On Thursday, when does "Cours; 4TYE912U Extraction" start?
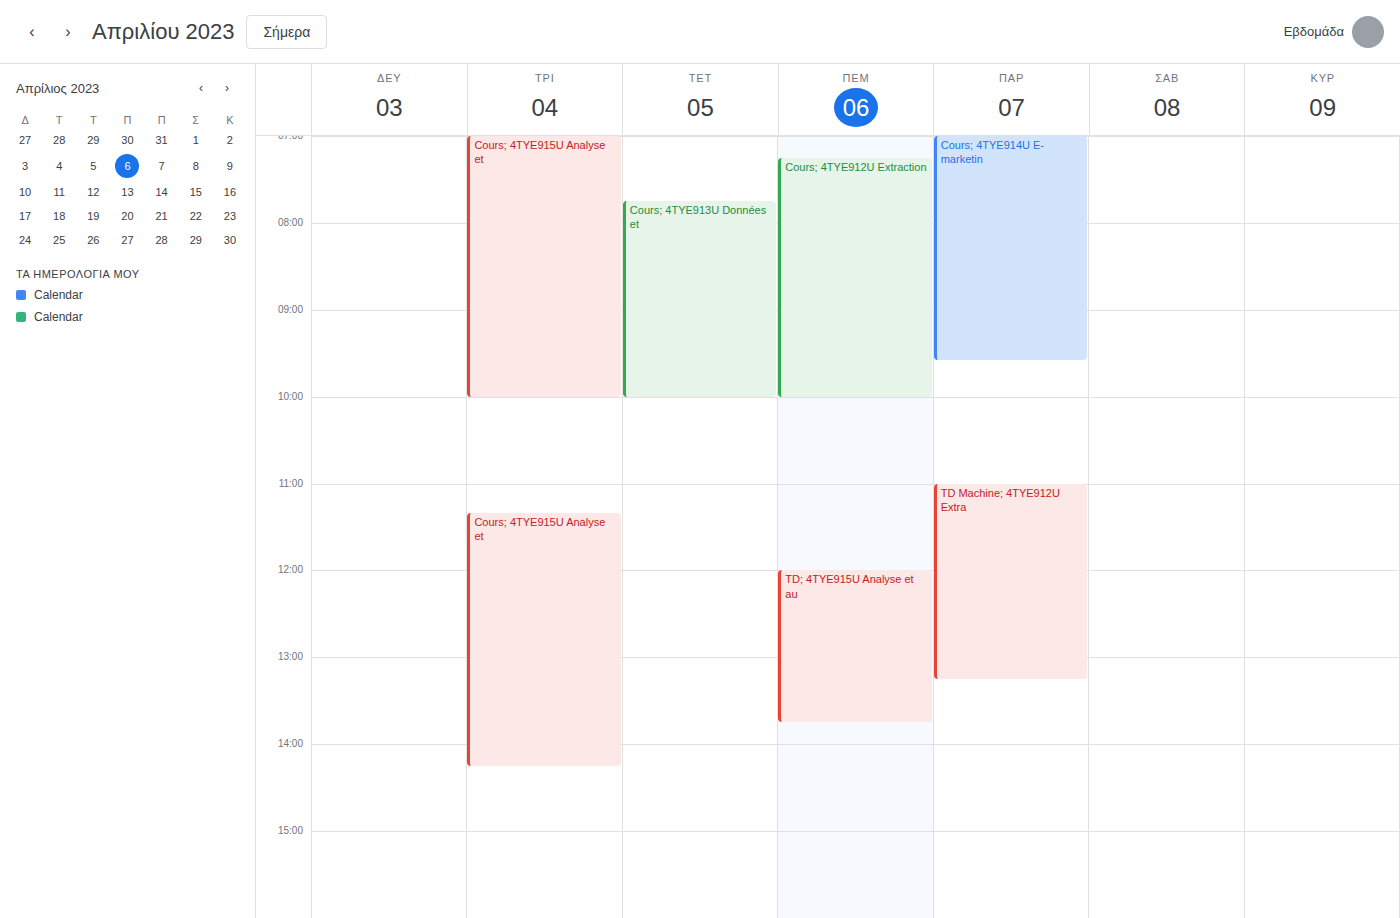
07:15